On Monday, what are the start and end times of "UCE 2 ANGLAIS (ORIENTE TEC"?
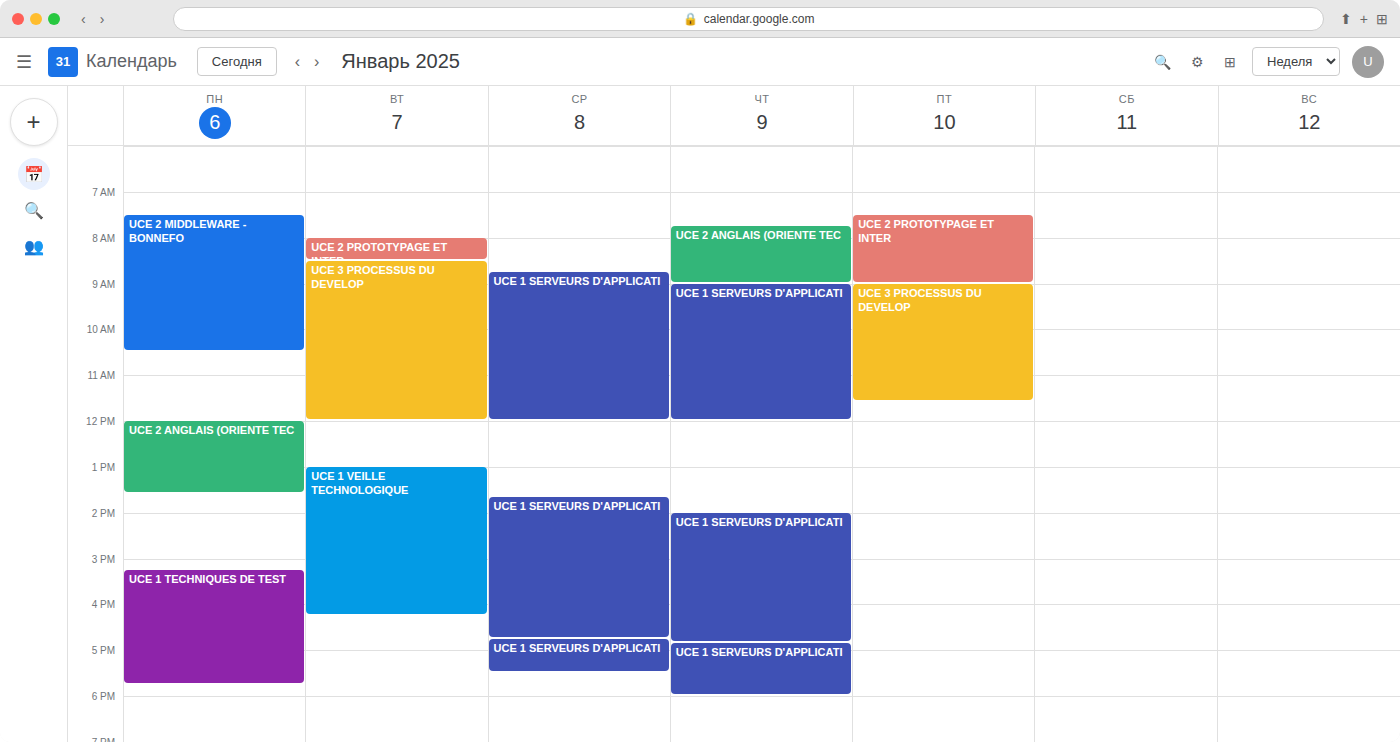
12:00 PM to 1:35 PM